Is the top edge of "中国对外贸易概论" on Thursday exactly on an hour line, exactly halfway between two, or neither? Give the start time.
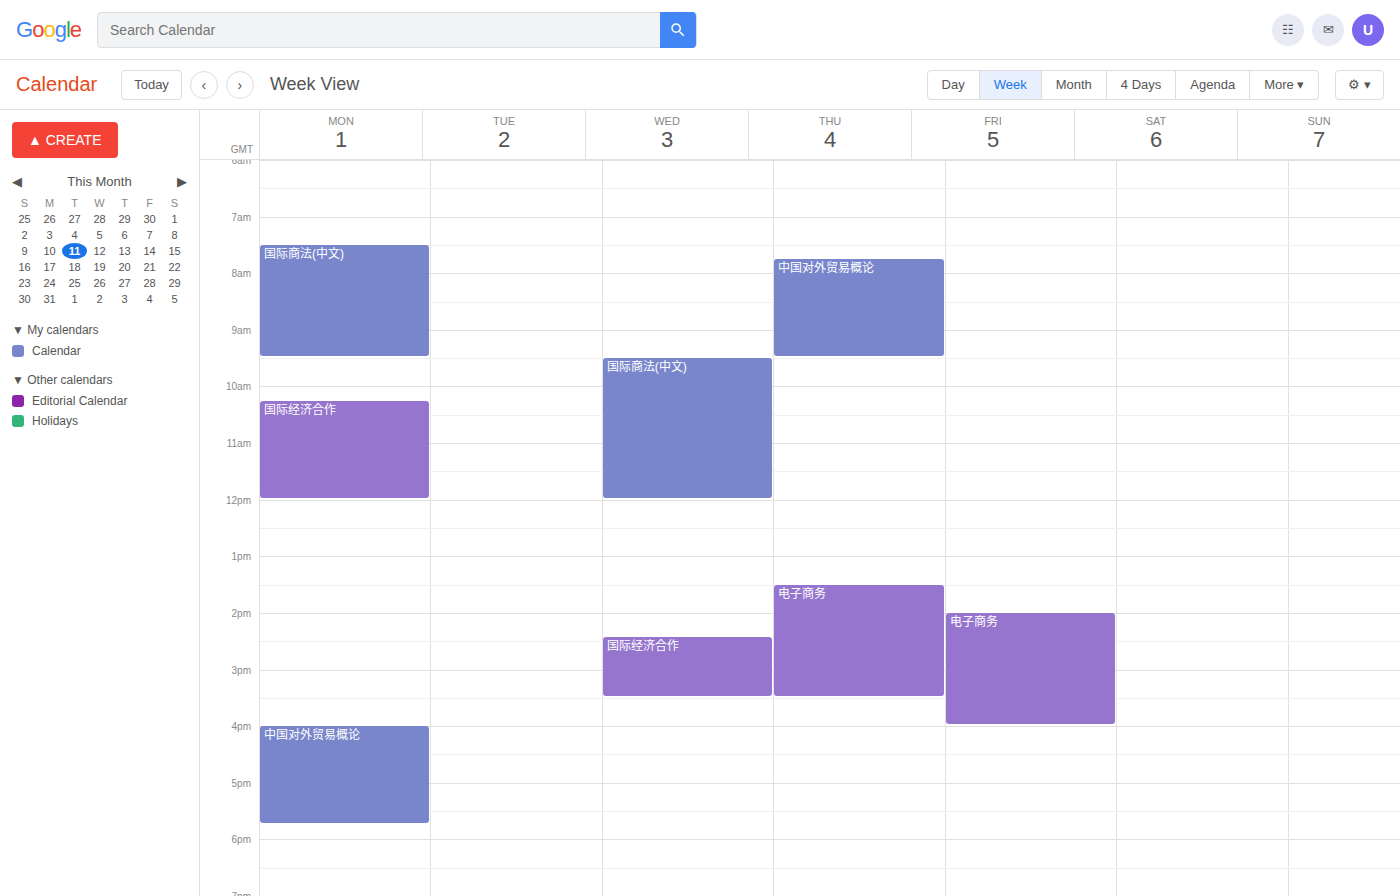
7:45 AM -- neither: three quarters of the way from the 7 AM line to the 8 AM line.